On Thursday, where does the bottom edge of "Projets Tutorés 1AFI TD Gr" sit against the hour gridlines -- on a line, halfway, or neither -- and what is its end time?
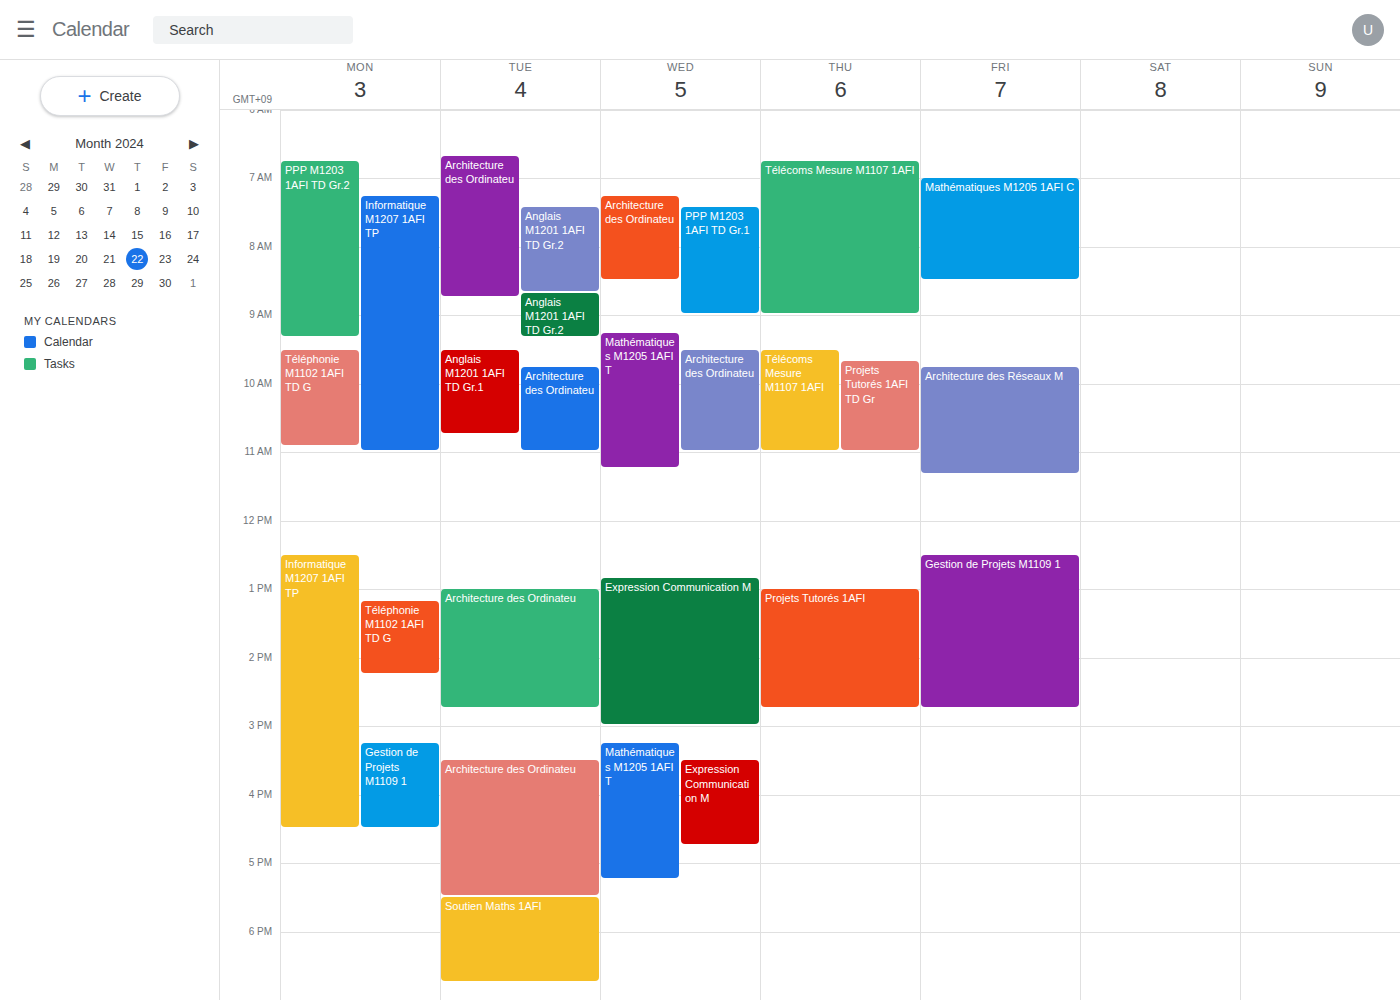
11:00 AM -- exactly on the 11 AM line.